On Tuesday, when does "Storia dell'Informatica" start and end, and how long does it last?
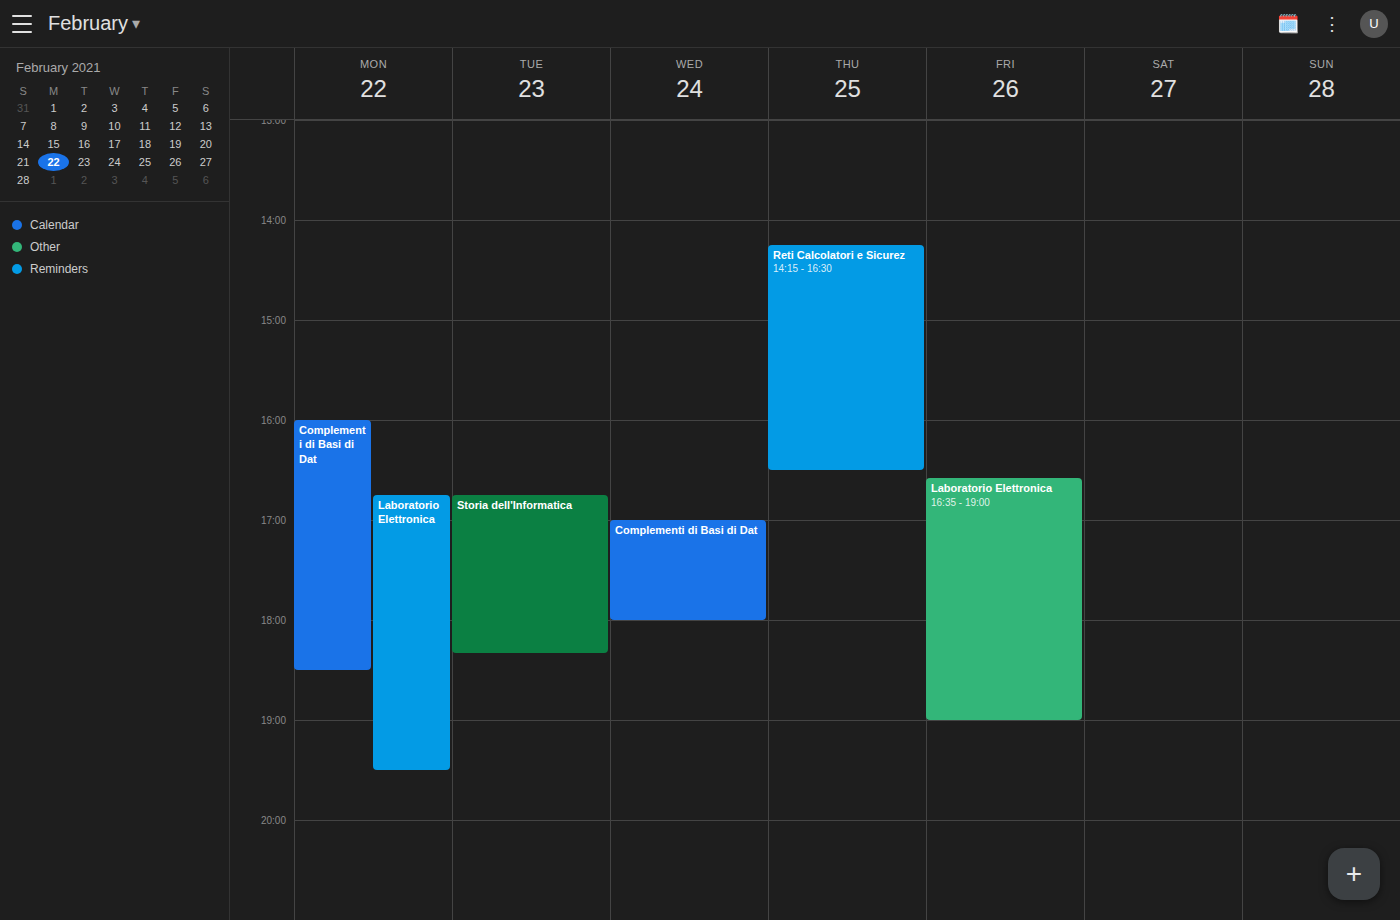
4:45 PM to 6:20 PM, 1 hour 35 minutes